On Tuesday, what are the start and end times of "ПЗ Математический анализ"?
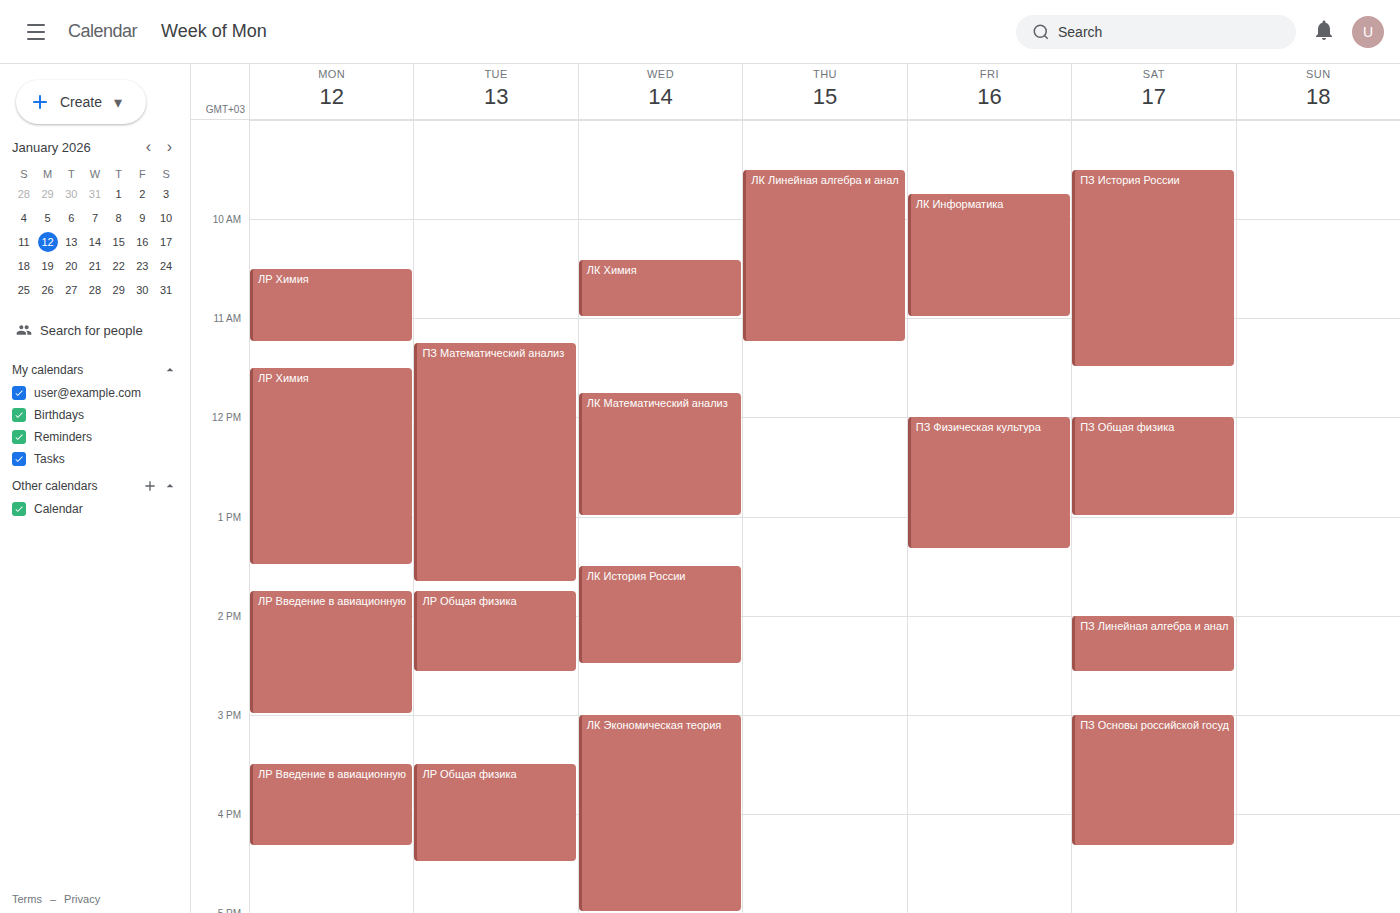
11:15 AM to 1:40 PM